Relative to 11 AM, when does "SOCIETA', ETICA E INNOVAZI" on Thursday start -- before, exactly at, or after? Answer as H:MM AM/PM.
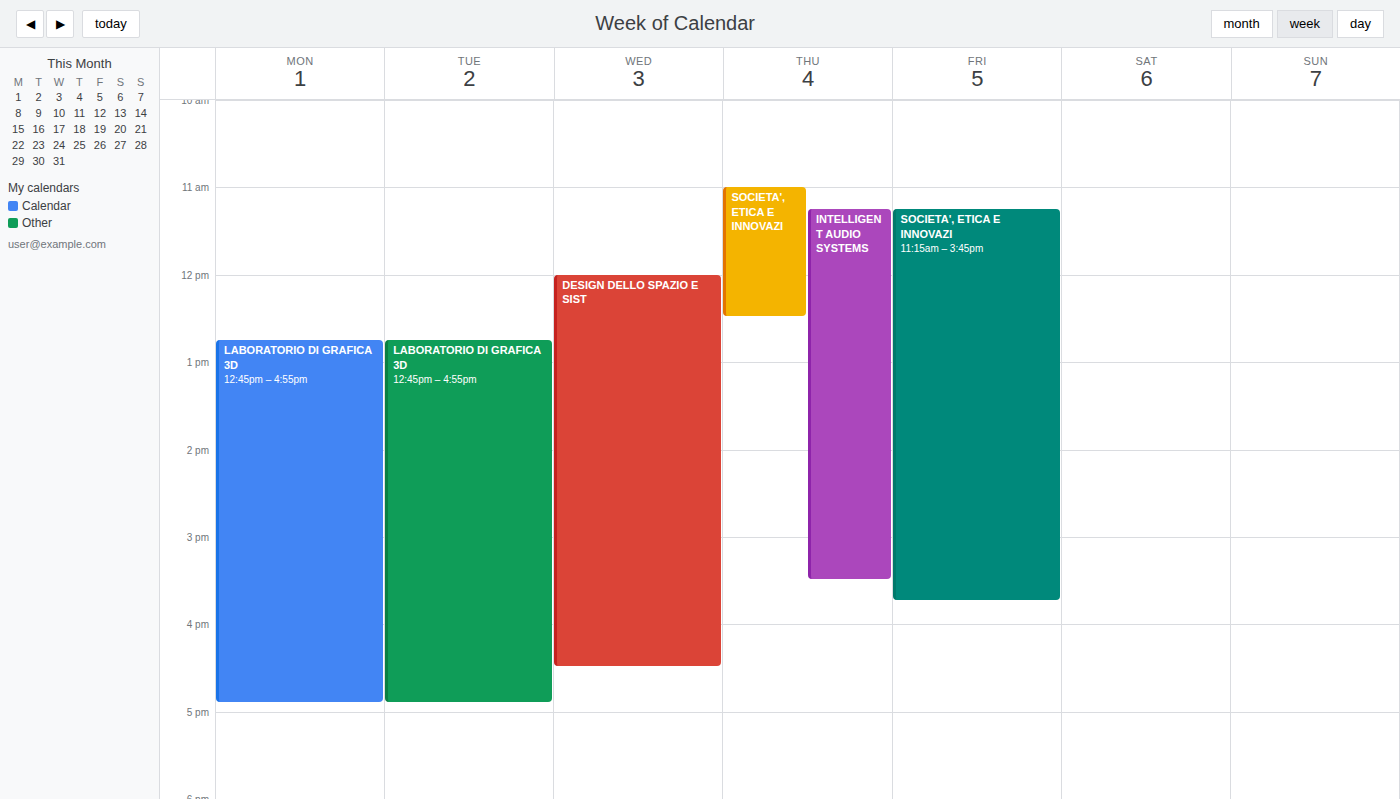
11:00 AM -- exactly at 11 AM, on the 11 AM line.